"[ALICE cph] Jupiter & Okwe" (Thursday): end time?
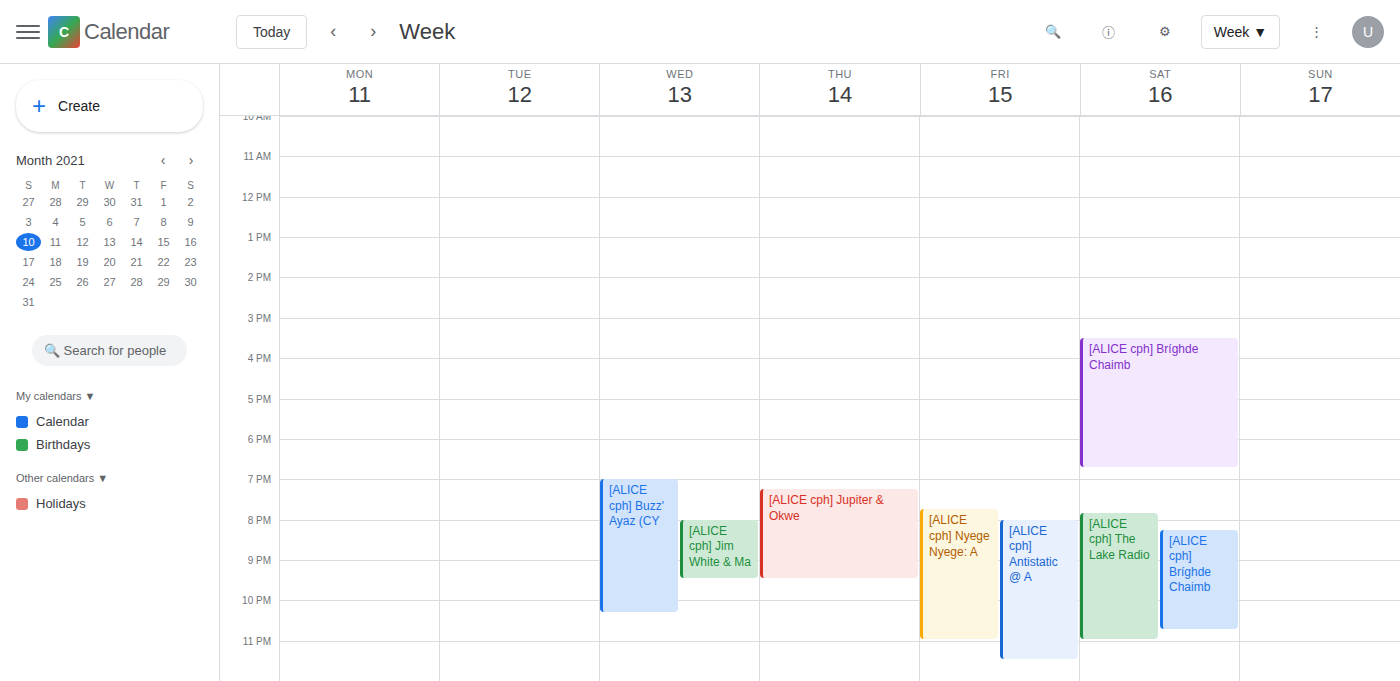
9:30 PM